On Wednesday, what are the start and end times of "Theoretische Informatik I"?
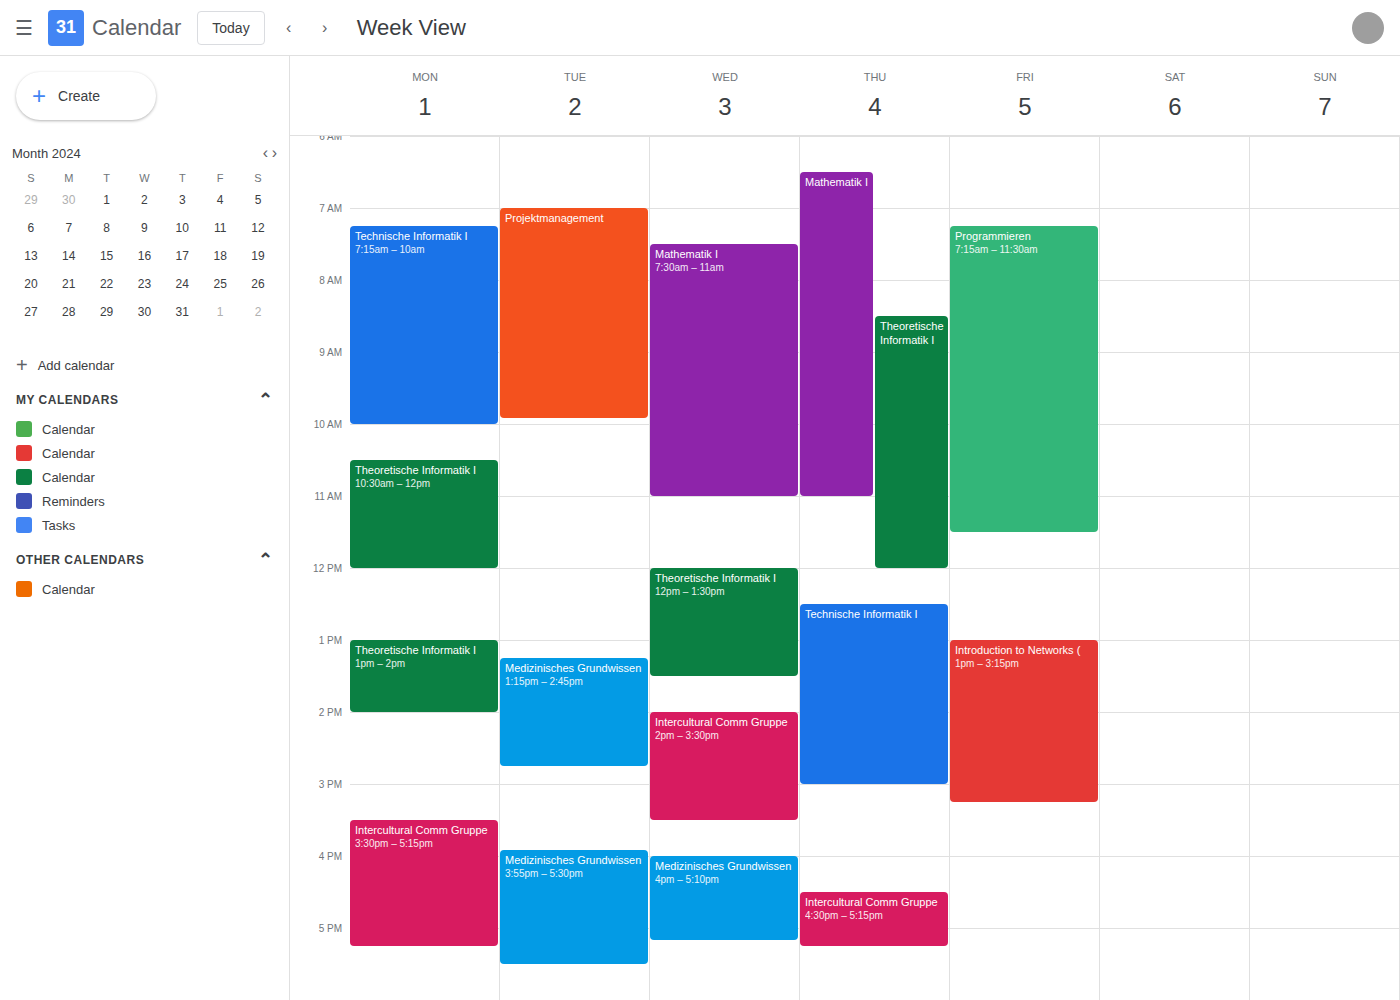
12:00 PM to 1:30 PM